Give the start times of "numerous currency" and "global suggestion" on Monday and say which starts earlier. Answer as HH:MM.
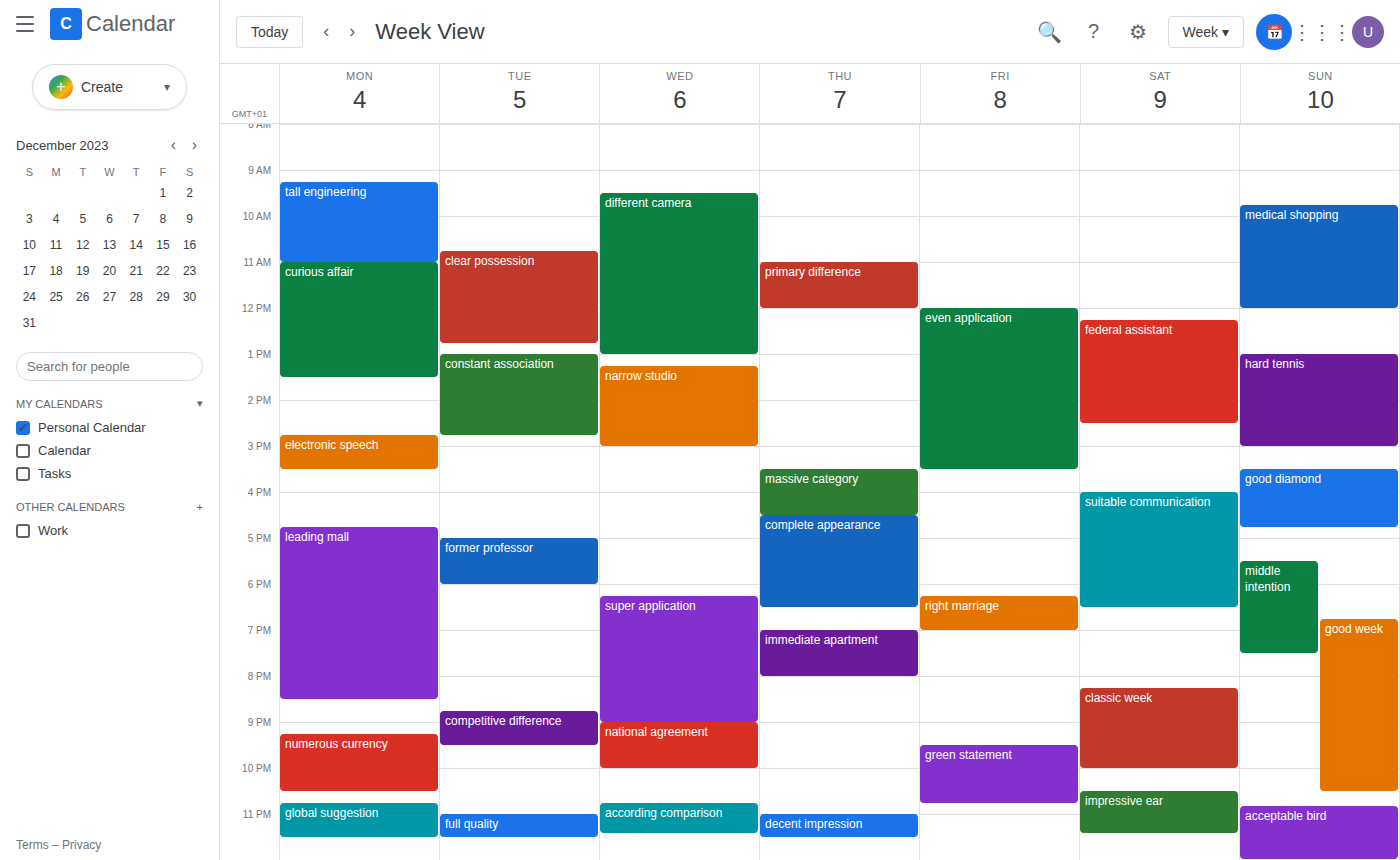
"numerous currency" 21:15; "global suggestion" 22:45.